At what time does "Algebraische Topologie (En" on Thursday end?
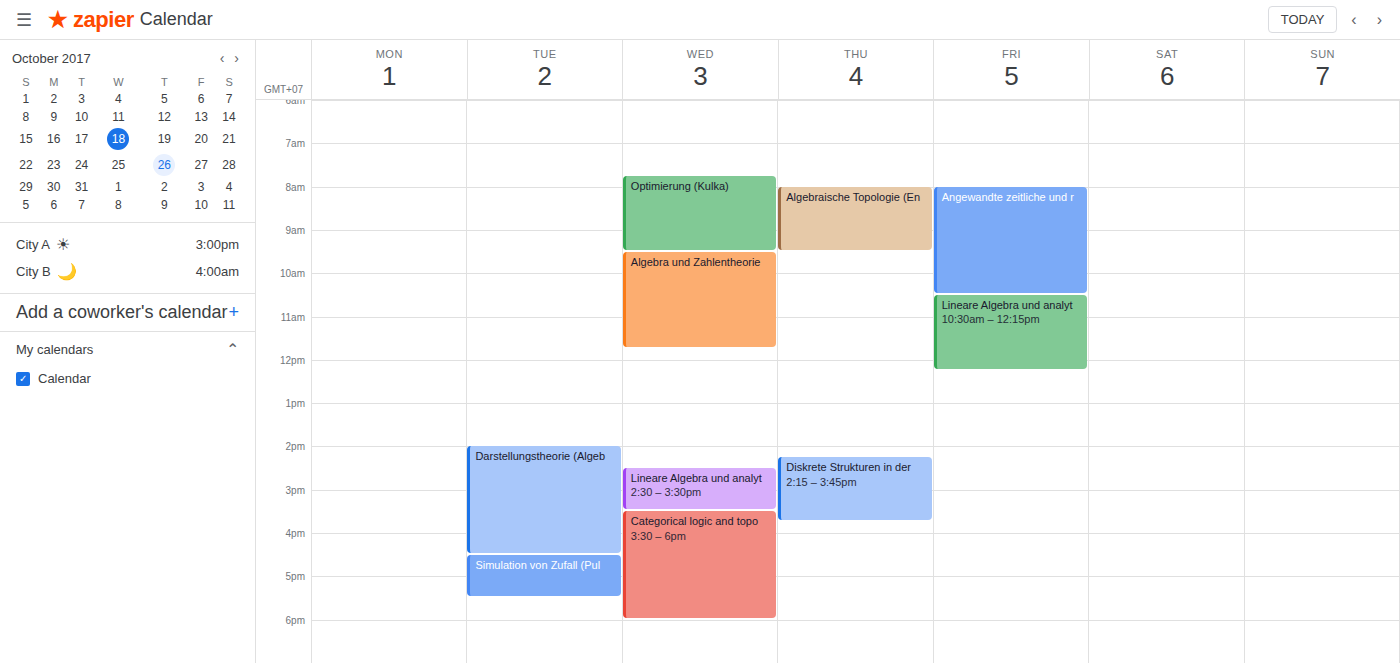
09:30